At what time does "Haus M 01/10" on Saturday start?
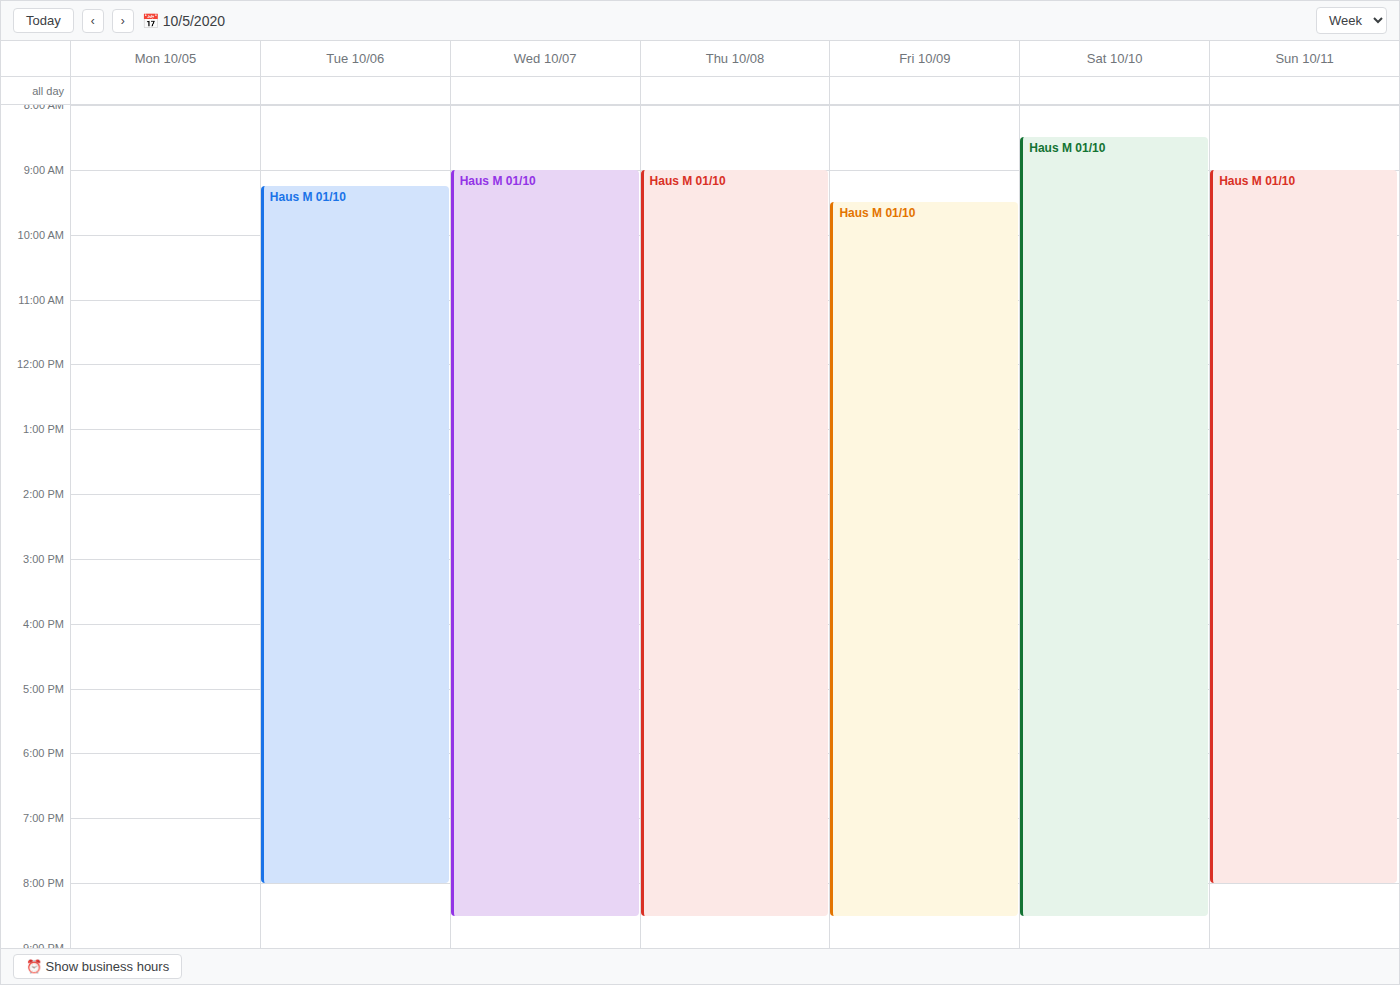
8:30 AM